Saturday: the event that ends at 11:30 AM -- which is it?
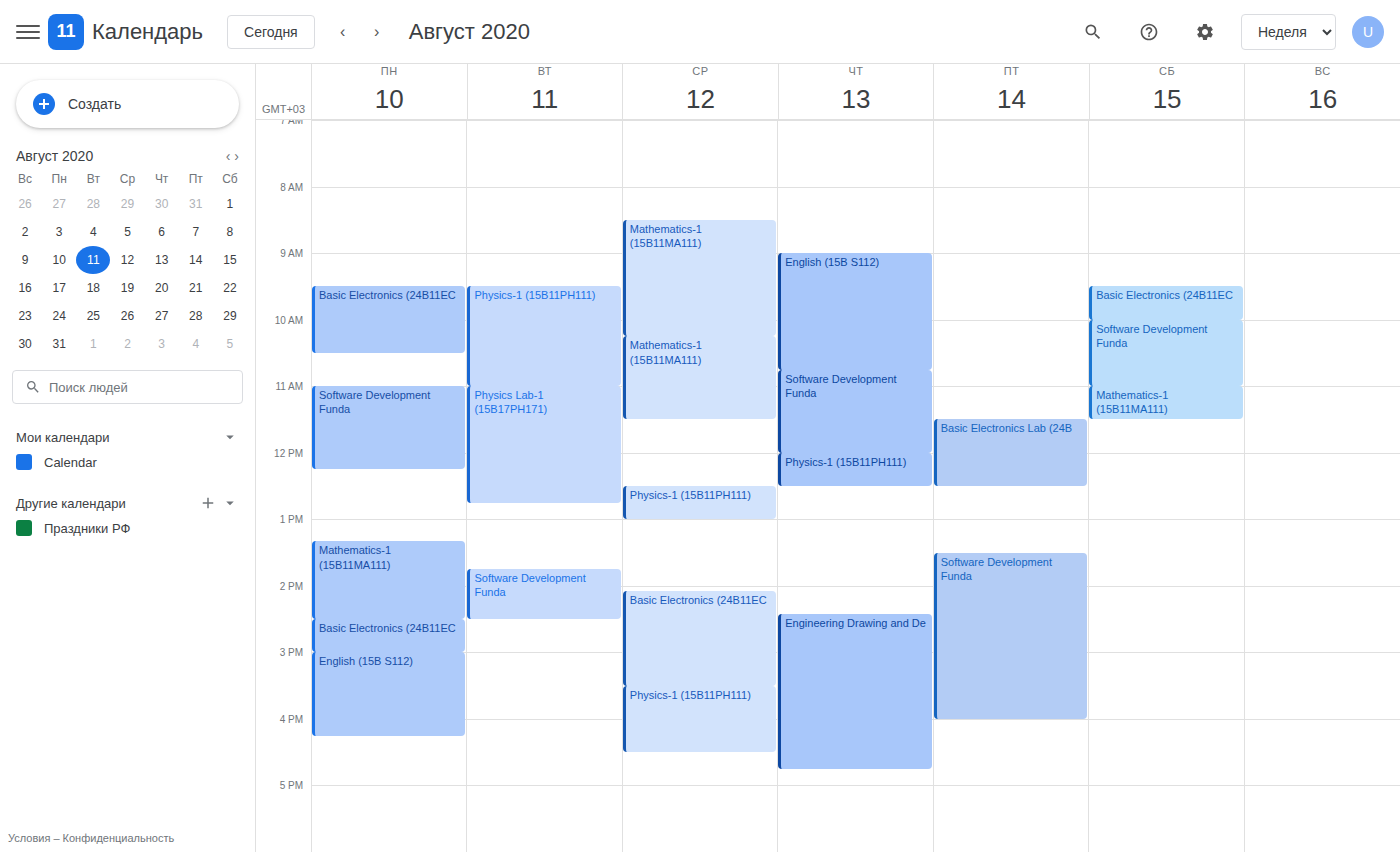
"Mathematics-1 (15B11MA111)"